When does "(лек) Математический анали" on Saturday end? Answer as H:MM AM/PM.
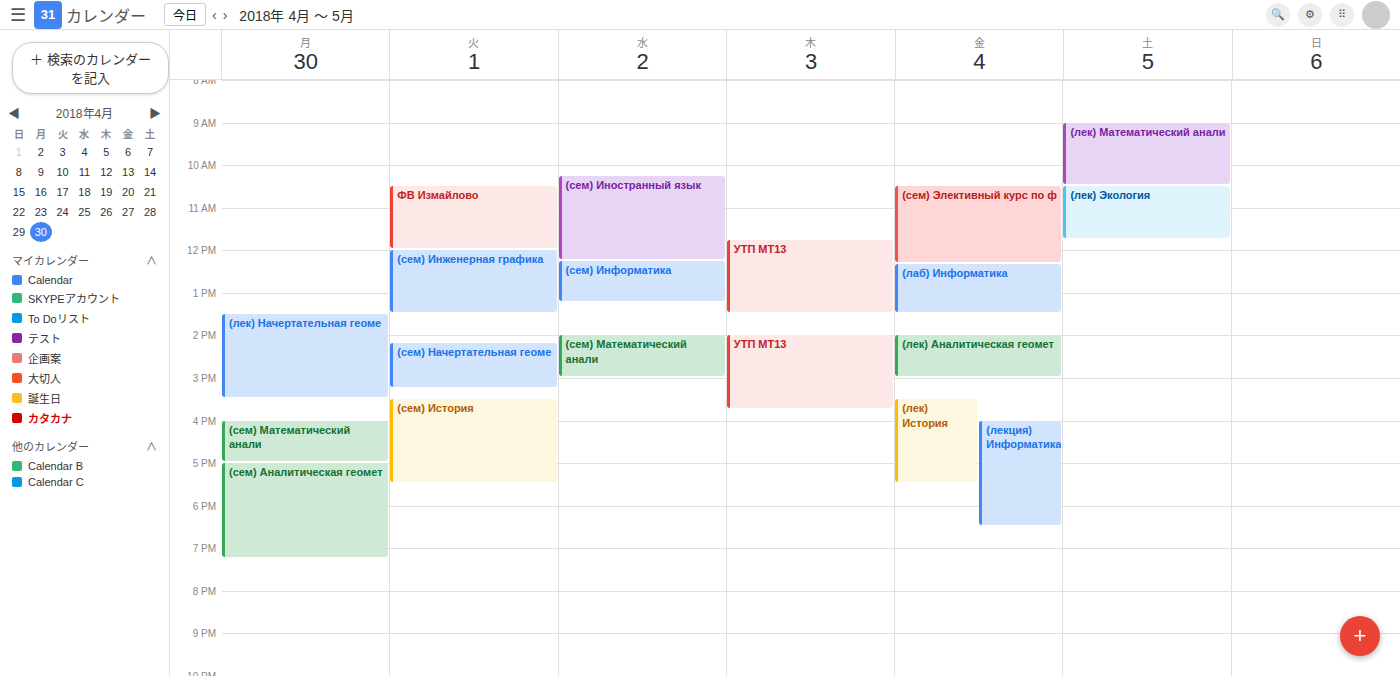
10:30 AM